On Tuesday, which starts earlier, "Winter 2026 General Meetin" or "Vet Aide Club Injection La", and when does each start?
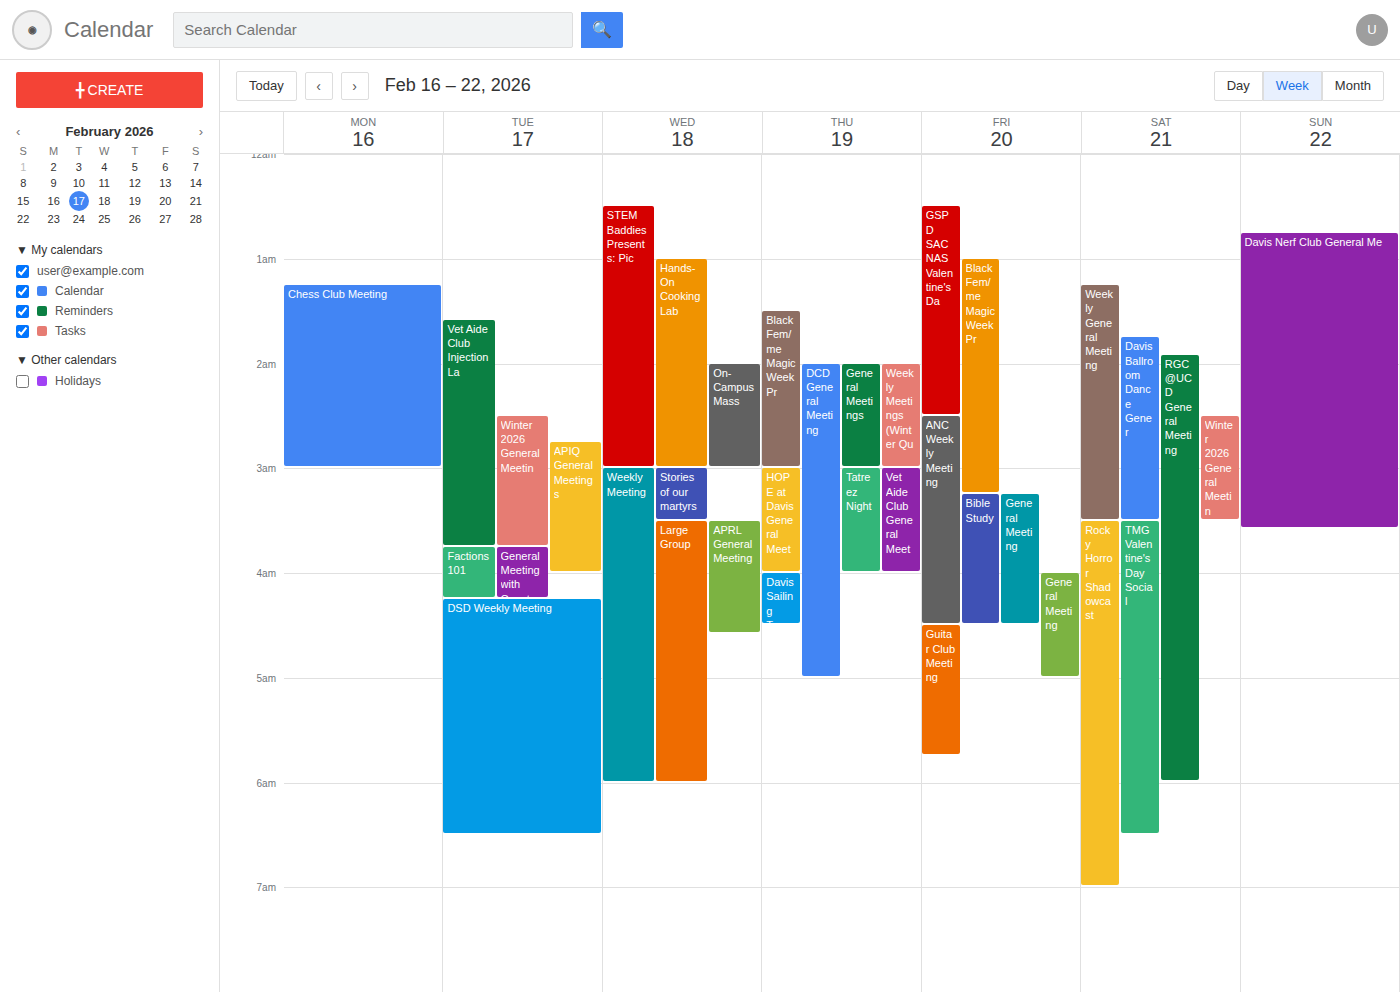
"Vet Aide Club Injection La" 1:35 AM; "Winter 2026 General Meetin" 2:30 AM.